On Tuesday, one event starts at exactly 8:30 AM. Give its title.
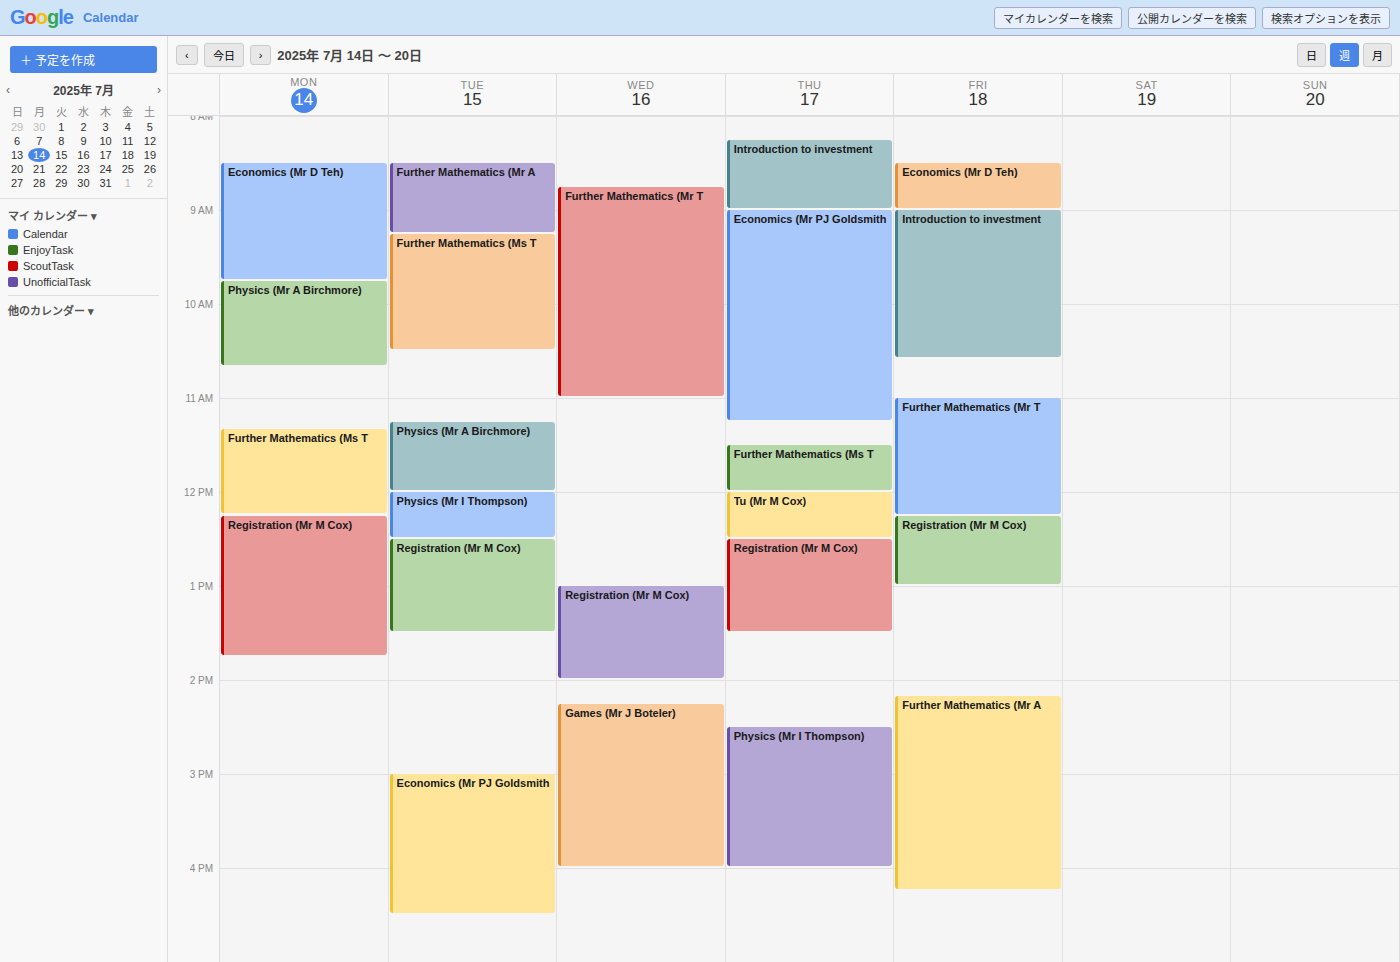
"Further Mathematics (Mr A"